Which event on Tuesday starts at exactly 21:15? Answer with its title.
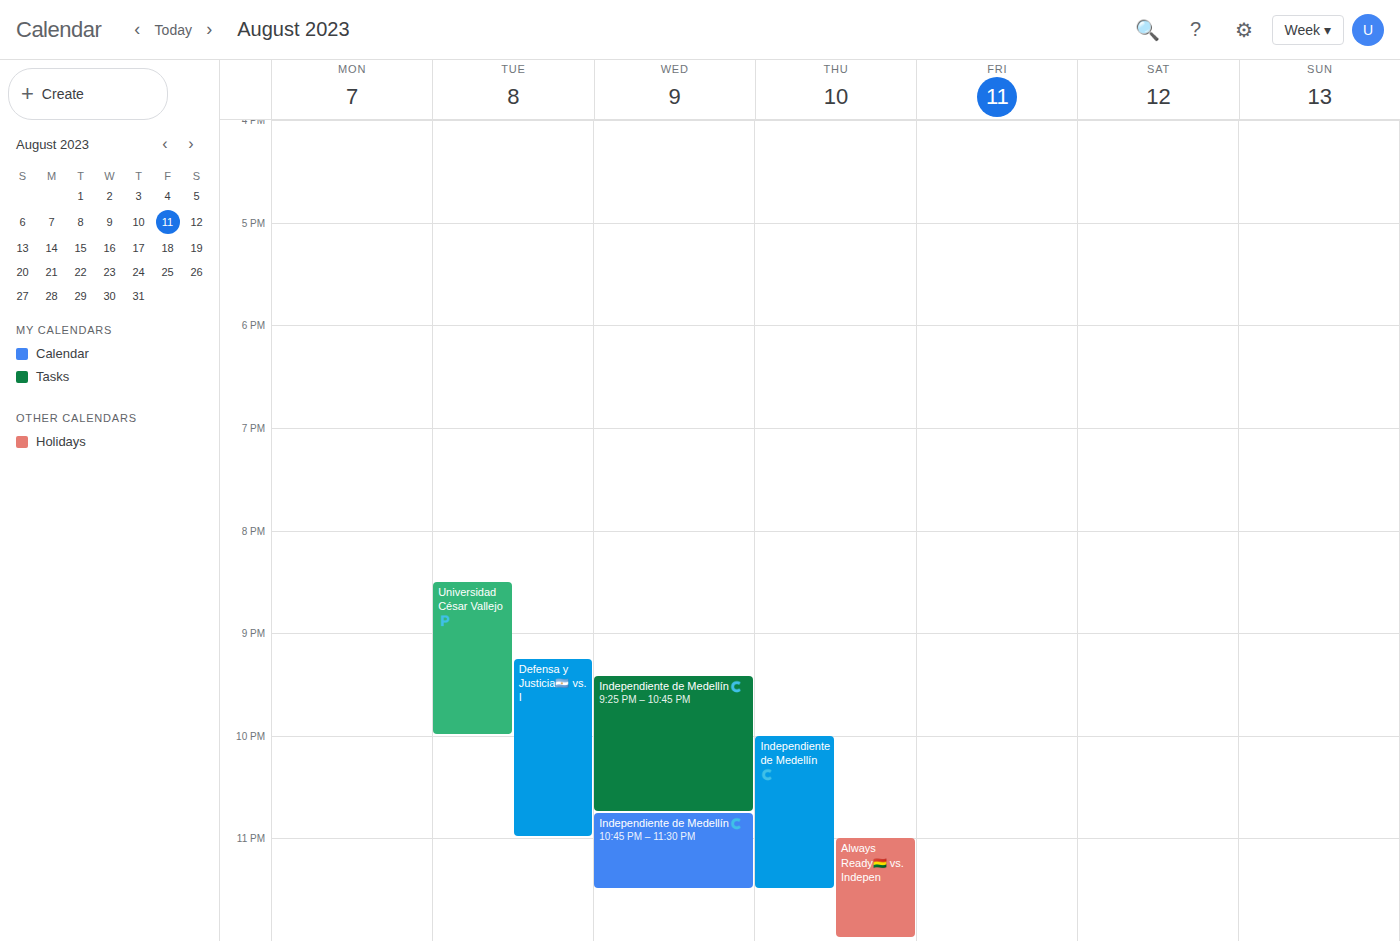
"Defensa y Justicia🇦🇷 vs. I"